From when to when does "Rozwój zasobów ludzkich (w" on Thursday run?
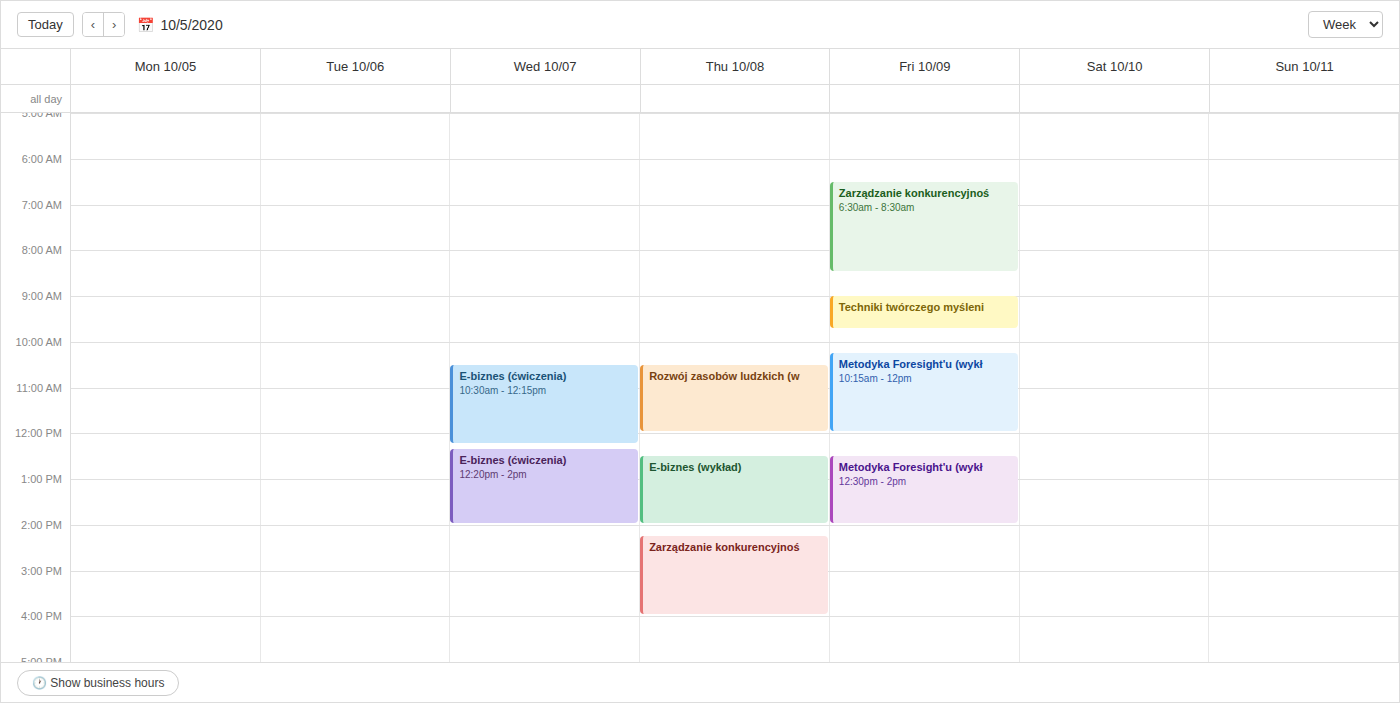
10:30 AM to 12:00 PM